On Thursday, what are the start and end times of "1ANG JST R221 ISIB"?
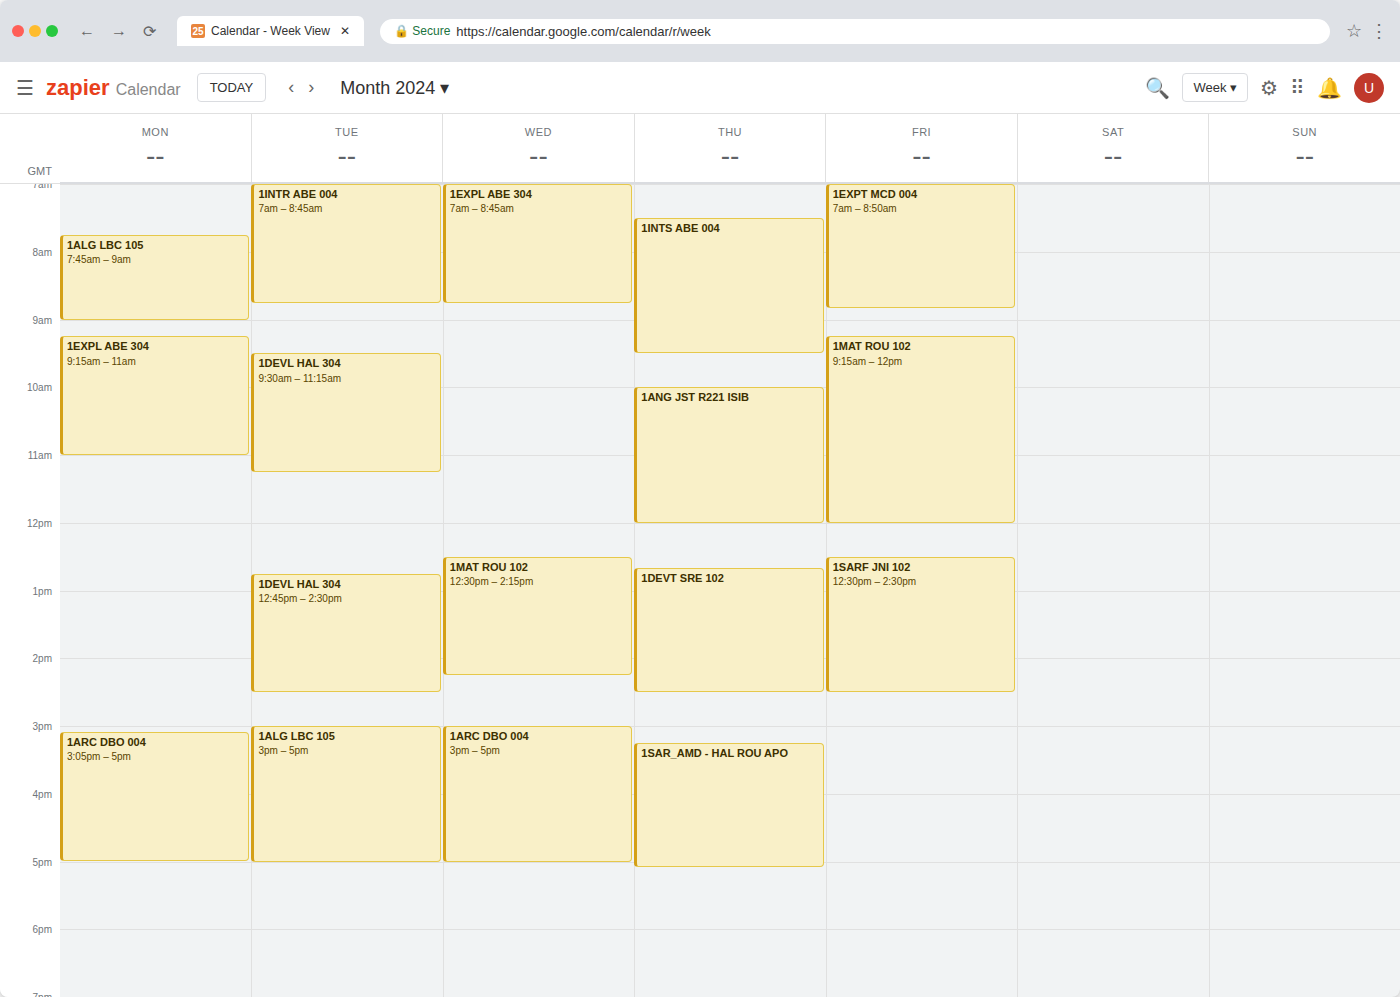
10:00 AM to 12:00 PM